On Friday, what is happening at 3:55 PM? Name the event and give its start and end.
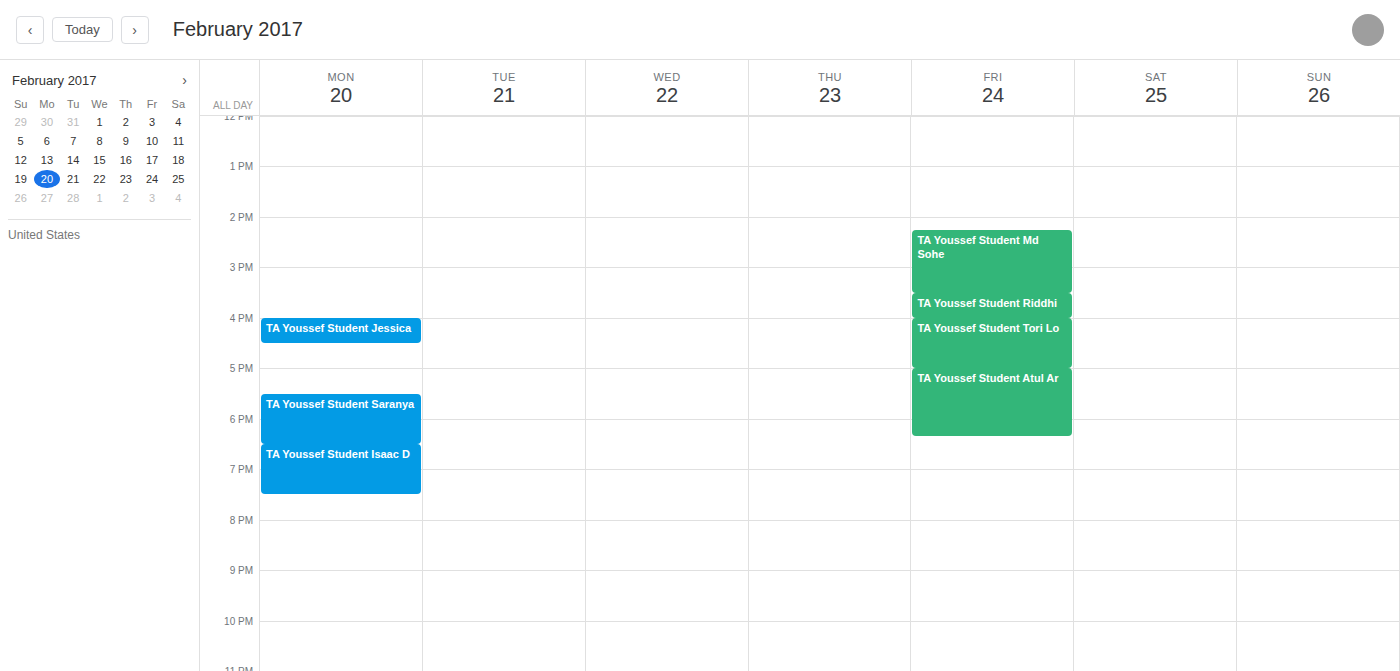
"TA Youssef Student Riddhi", 3:30 PM to 4:00 PM